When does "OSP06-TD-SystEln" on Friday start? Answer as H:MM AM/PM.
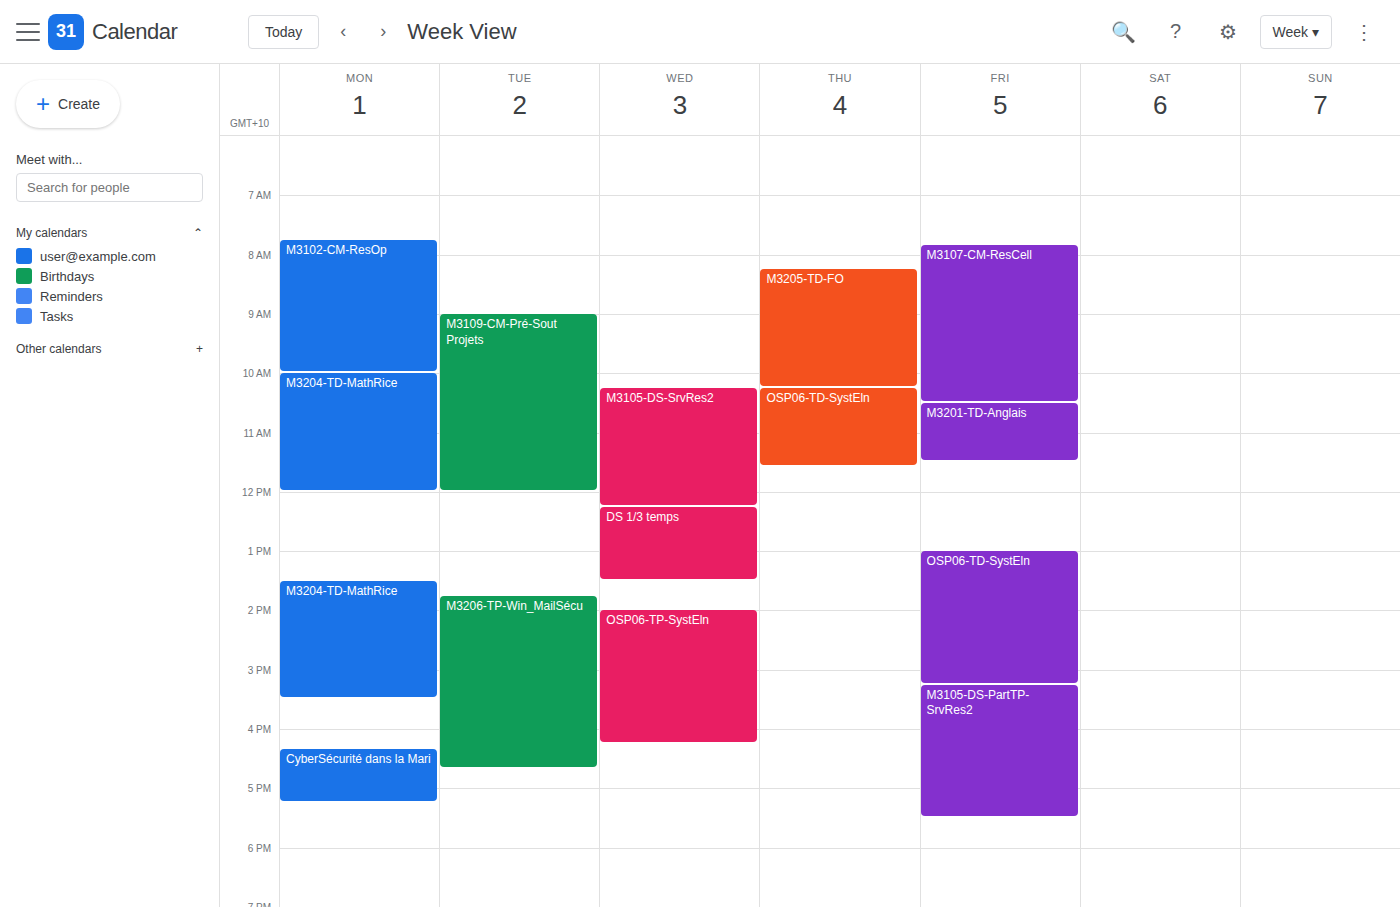
1:00 PM